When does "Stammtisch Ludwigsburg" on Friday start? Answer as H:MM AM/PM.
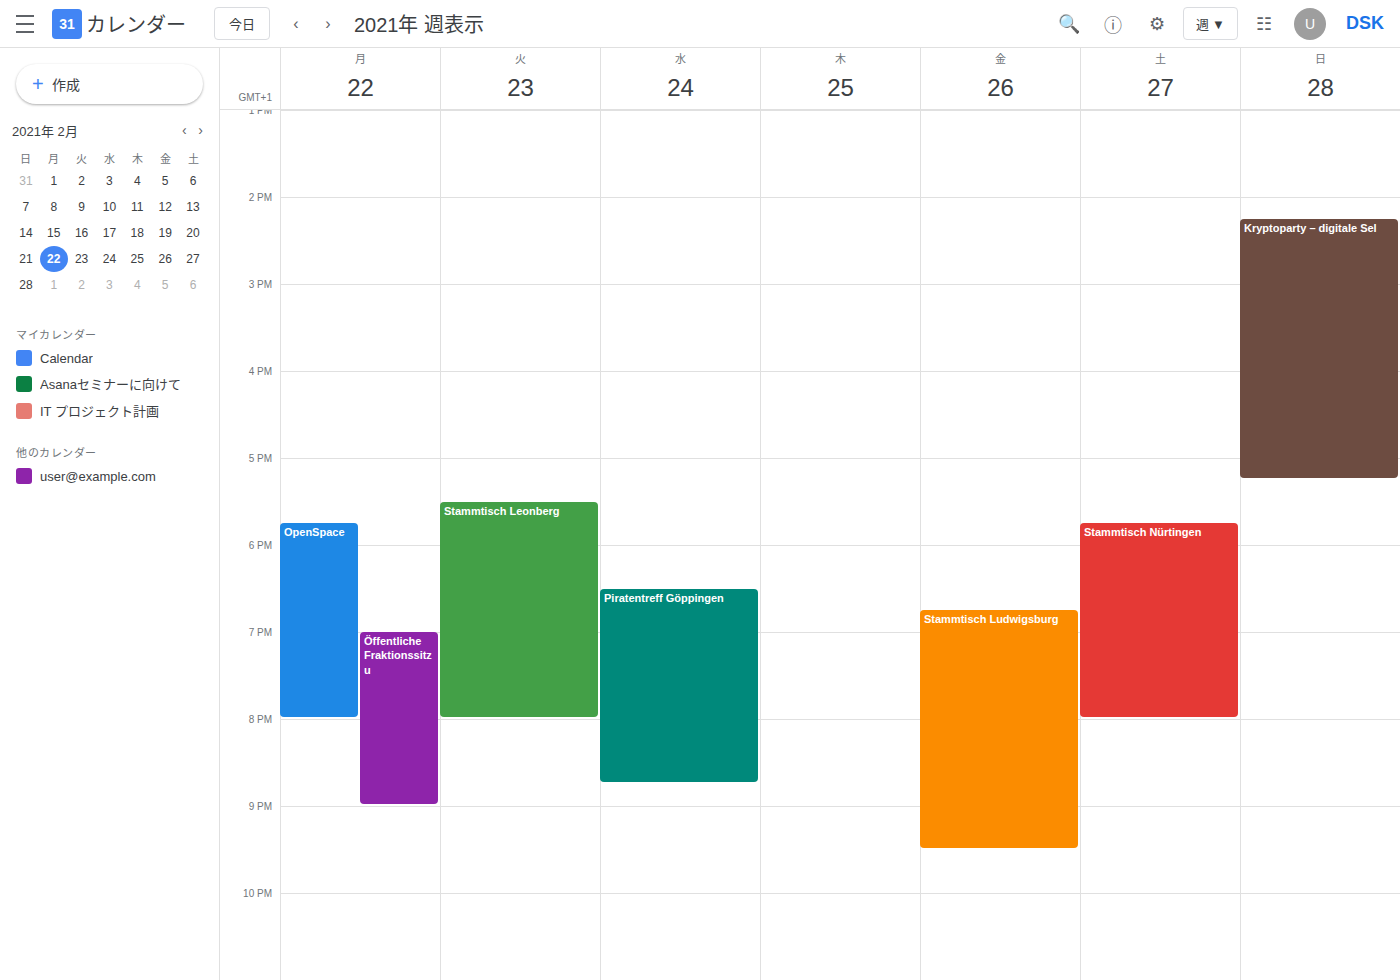
6:45 PM